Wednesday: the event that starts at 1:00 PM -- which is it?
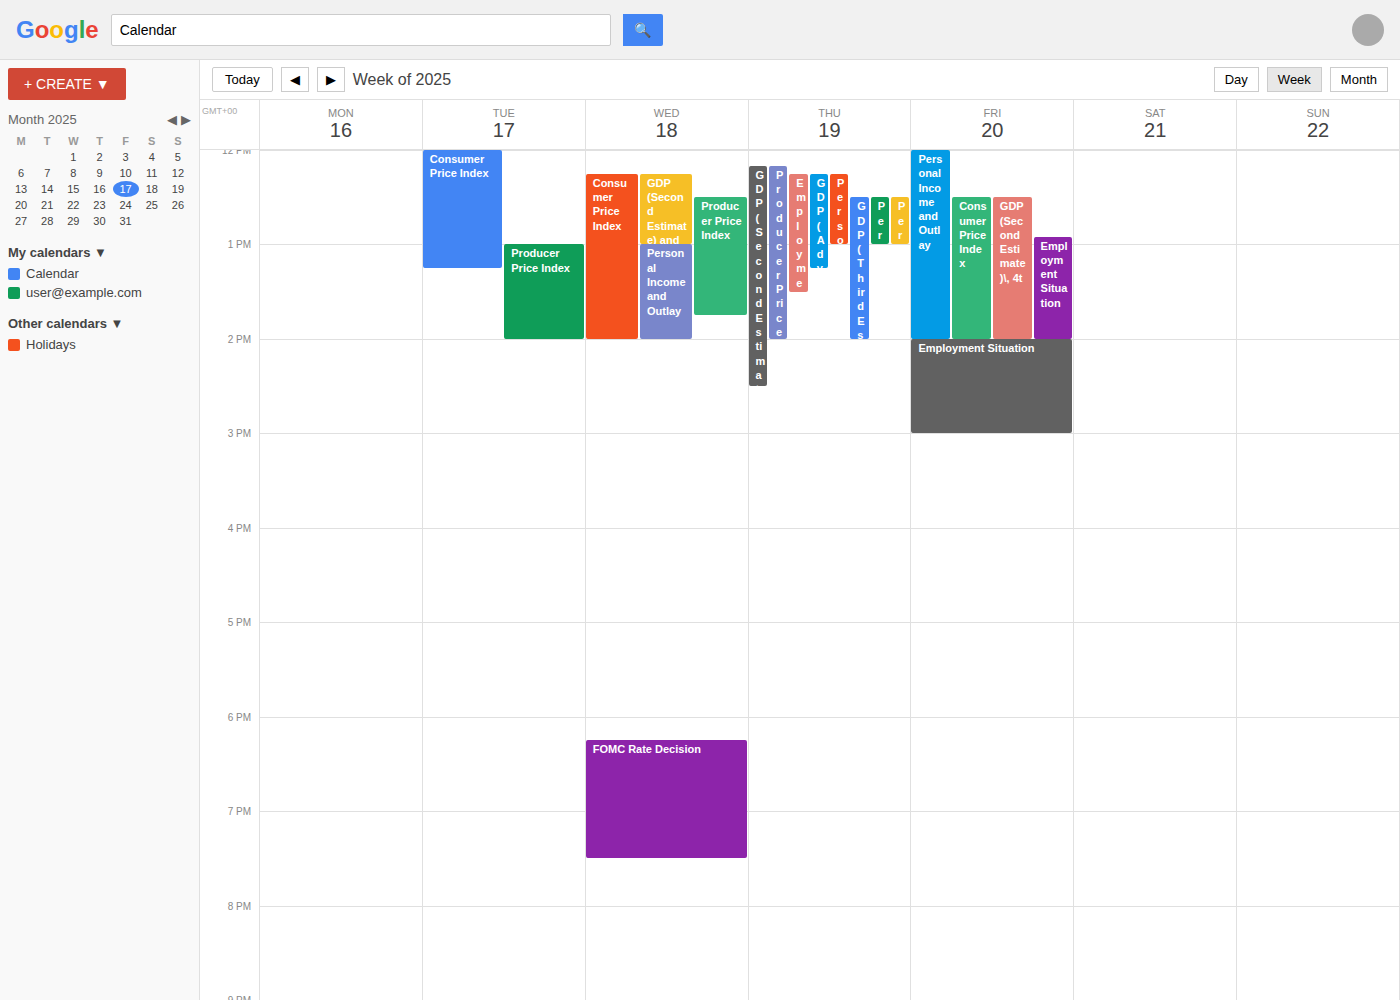
"Personal Income and Outlay"